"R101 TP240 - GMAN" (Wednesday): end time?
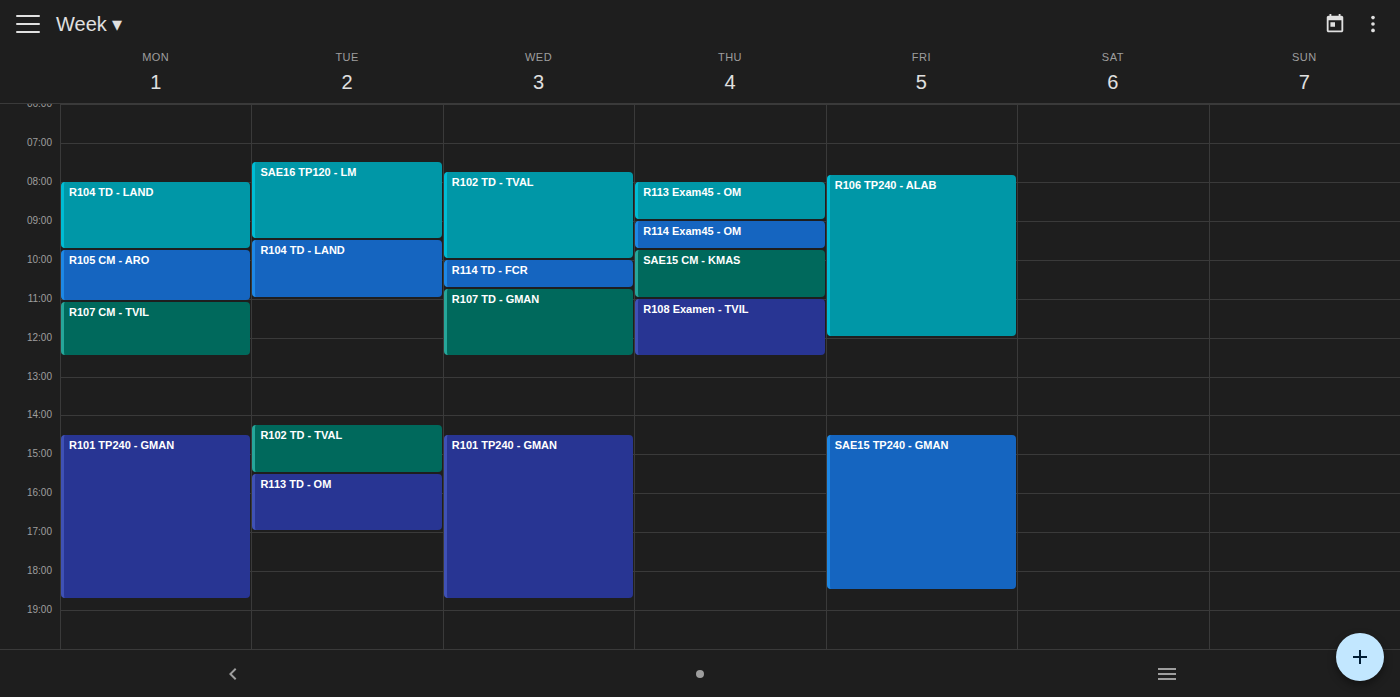
6:45 PM